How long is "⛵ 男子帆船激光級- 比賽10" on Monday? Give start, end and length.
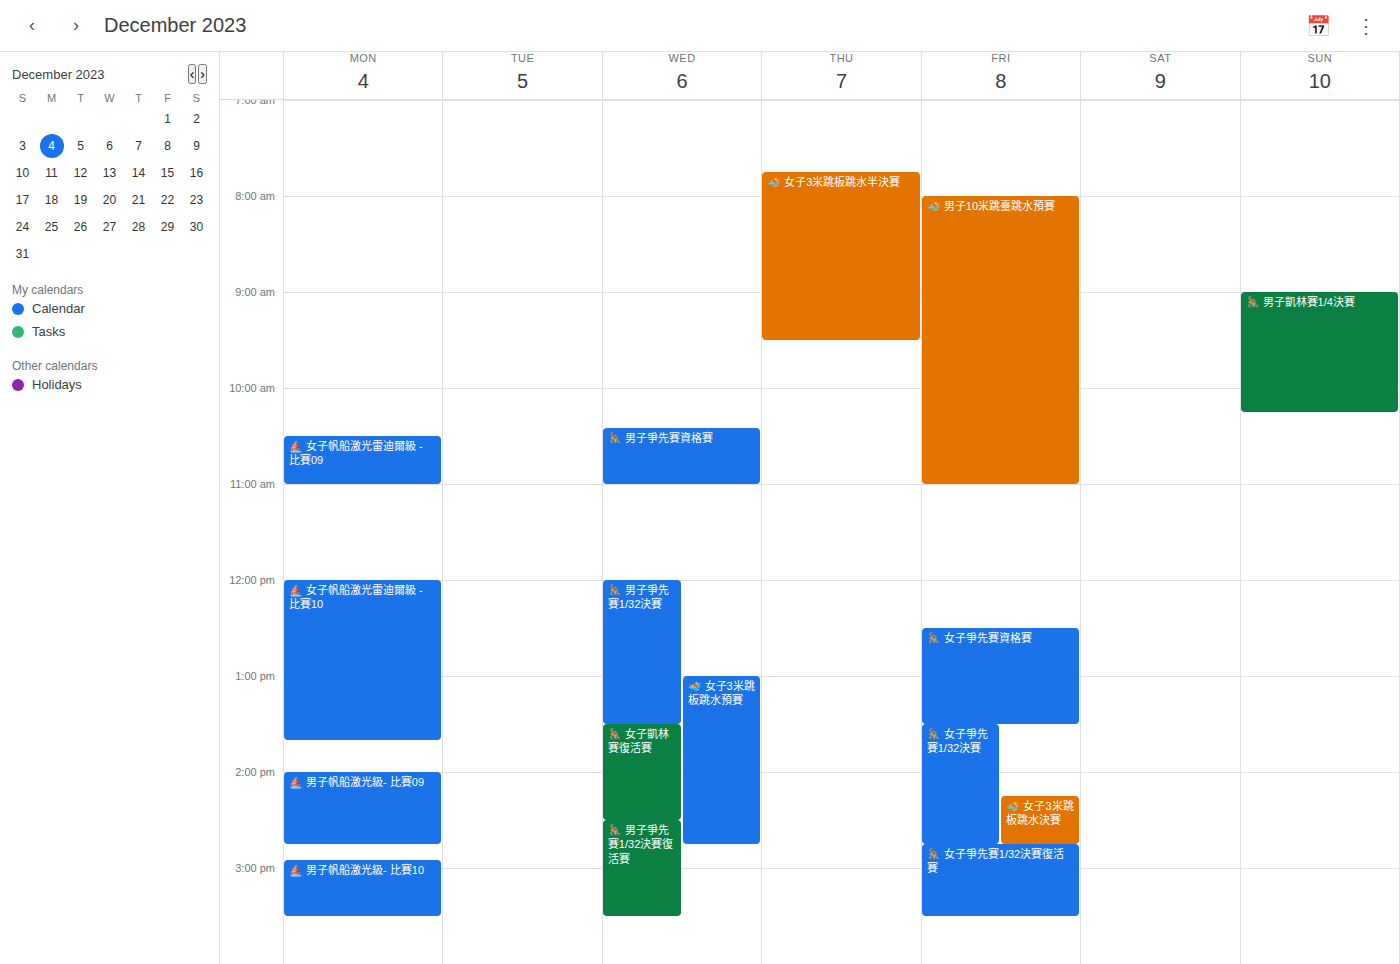
14:55 to 15:30, 35 minutes